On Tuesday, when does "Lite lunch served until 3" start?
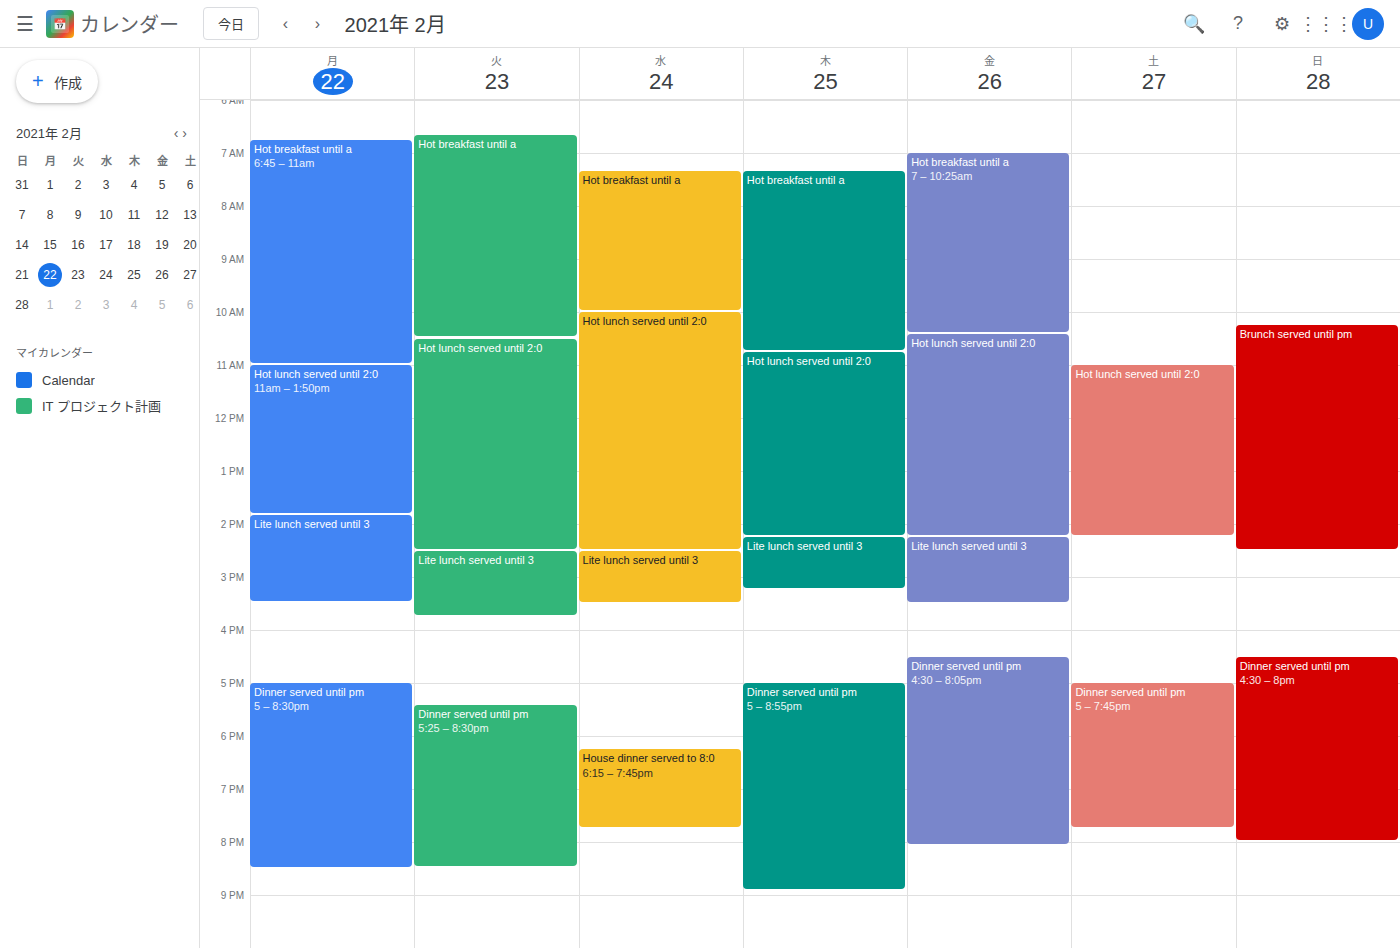
2:30 PM